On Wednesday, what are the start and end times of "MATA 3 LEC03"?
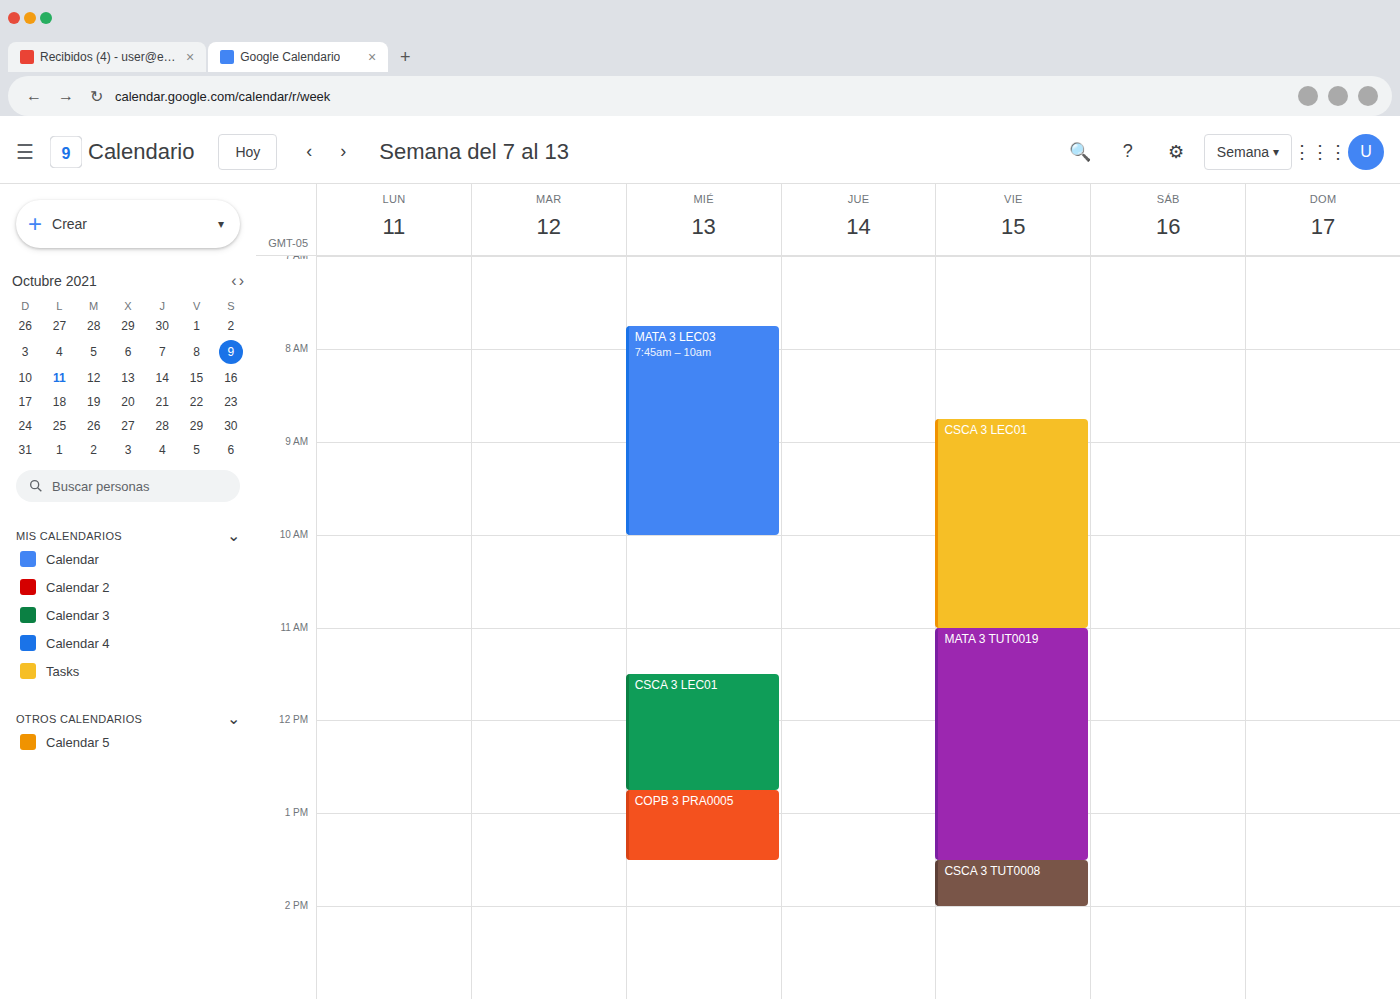
7:45 AM to 10:00 AM